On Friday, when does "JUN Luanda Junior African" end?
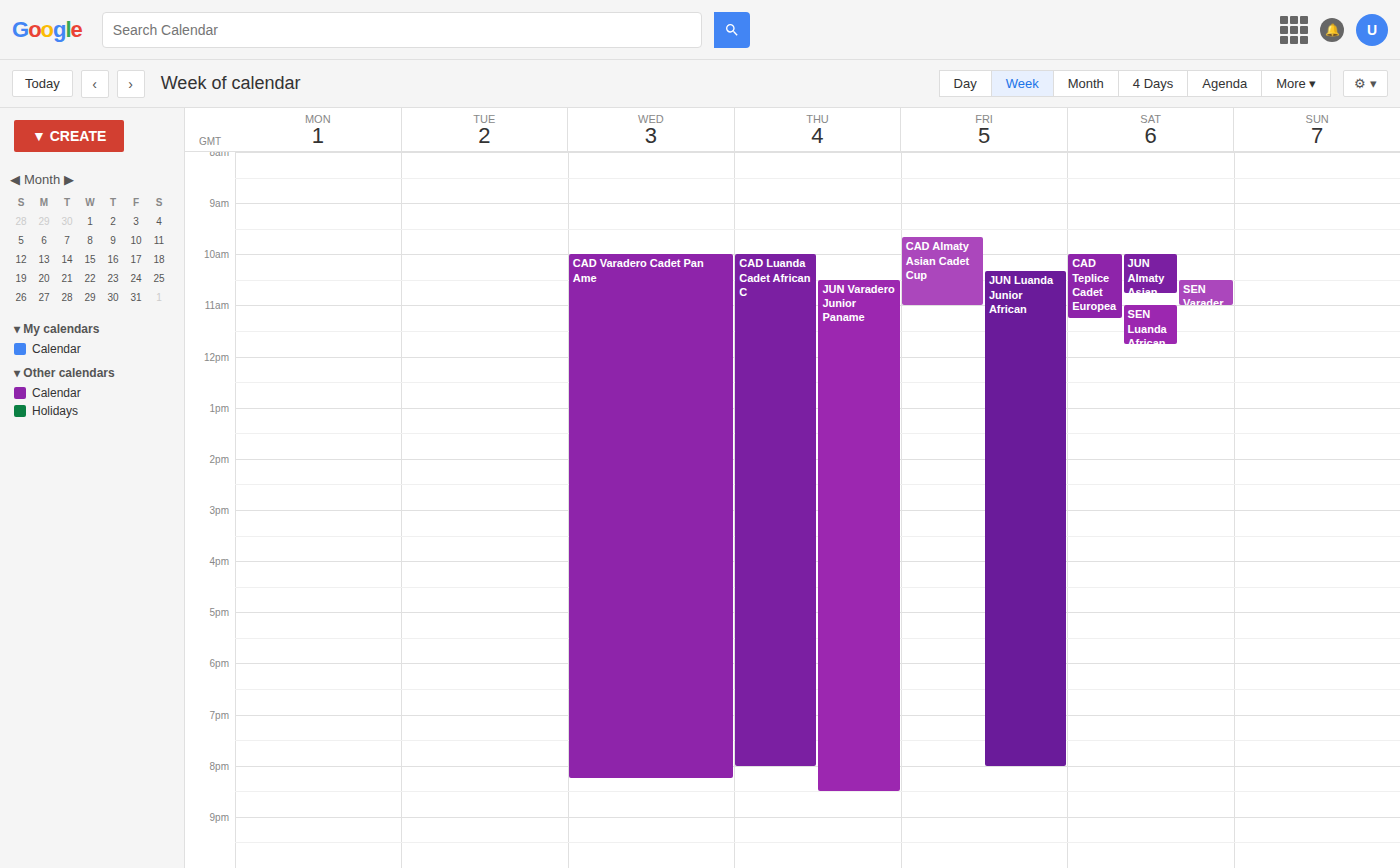
20:00